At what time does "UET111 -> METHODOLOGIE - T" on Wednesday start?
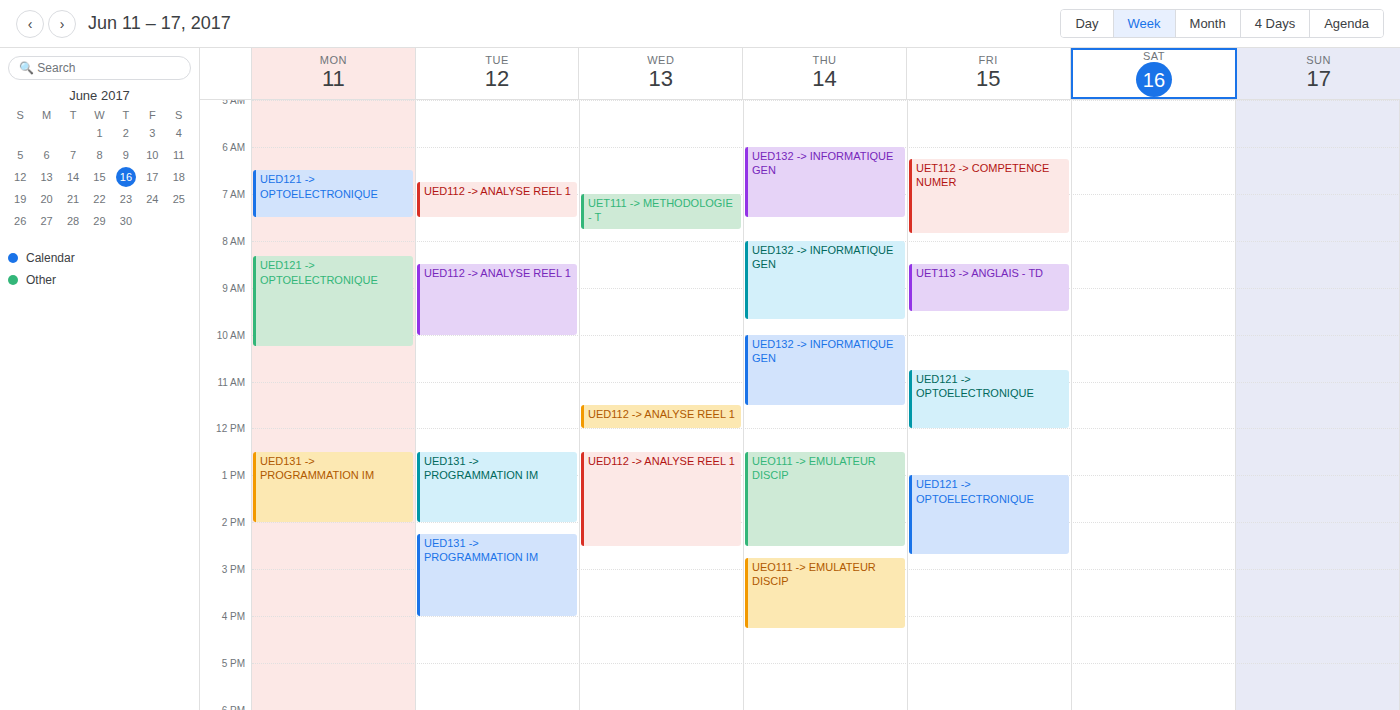
7:00 AM